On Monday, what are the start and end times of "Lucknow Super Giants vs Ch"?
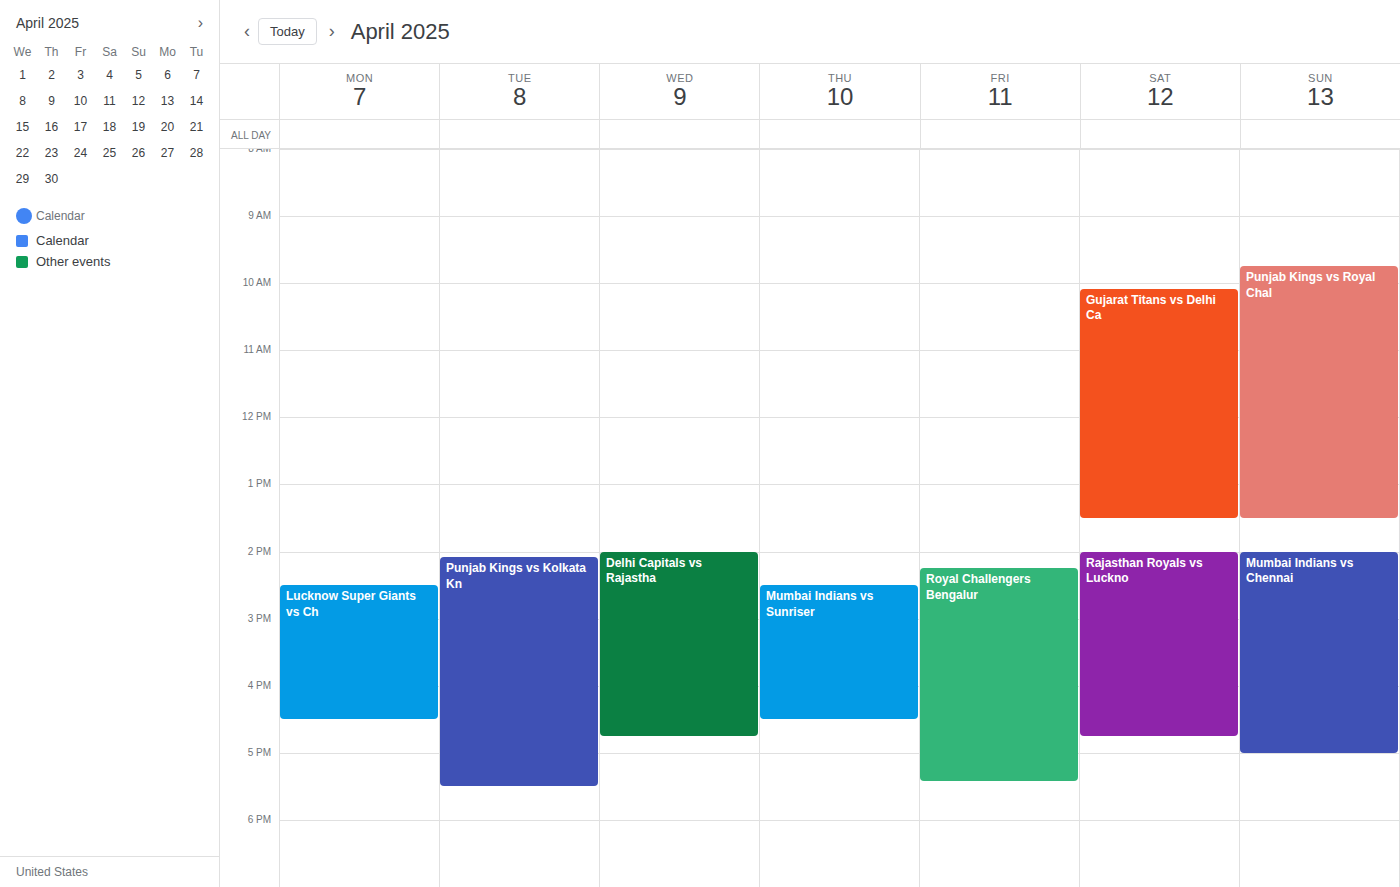
2:30 PM to 4:30 PM